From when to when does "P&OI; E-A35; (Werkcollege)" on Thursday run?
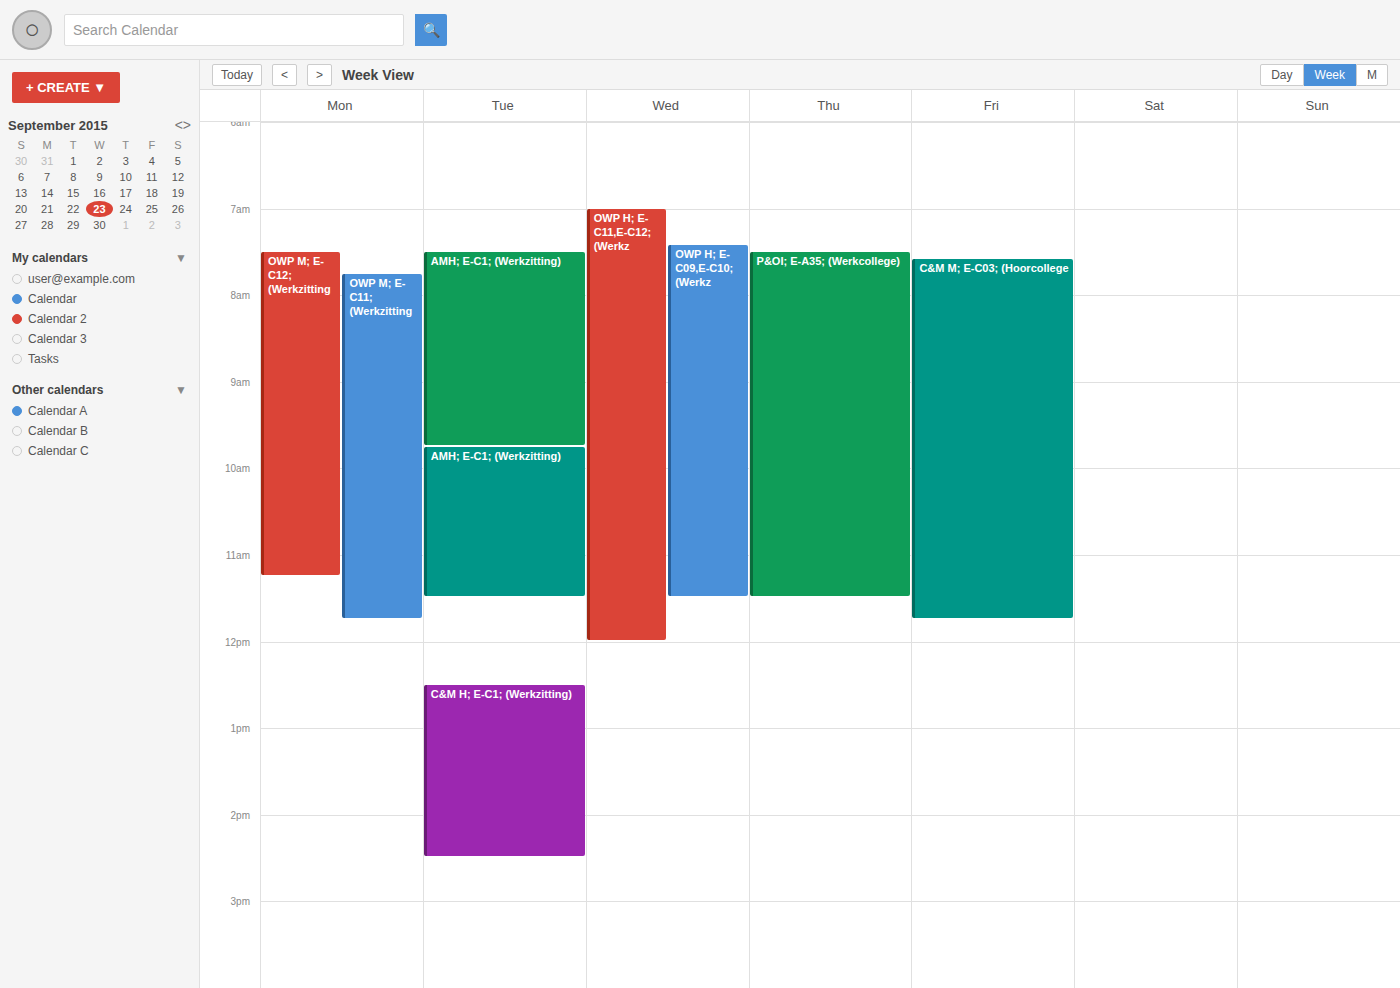
7:30 AM to 11:30 AM